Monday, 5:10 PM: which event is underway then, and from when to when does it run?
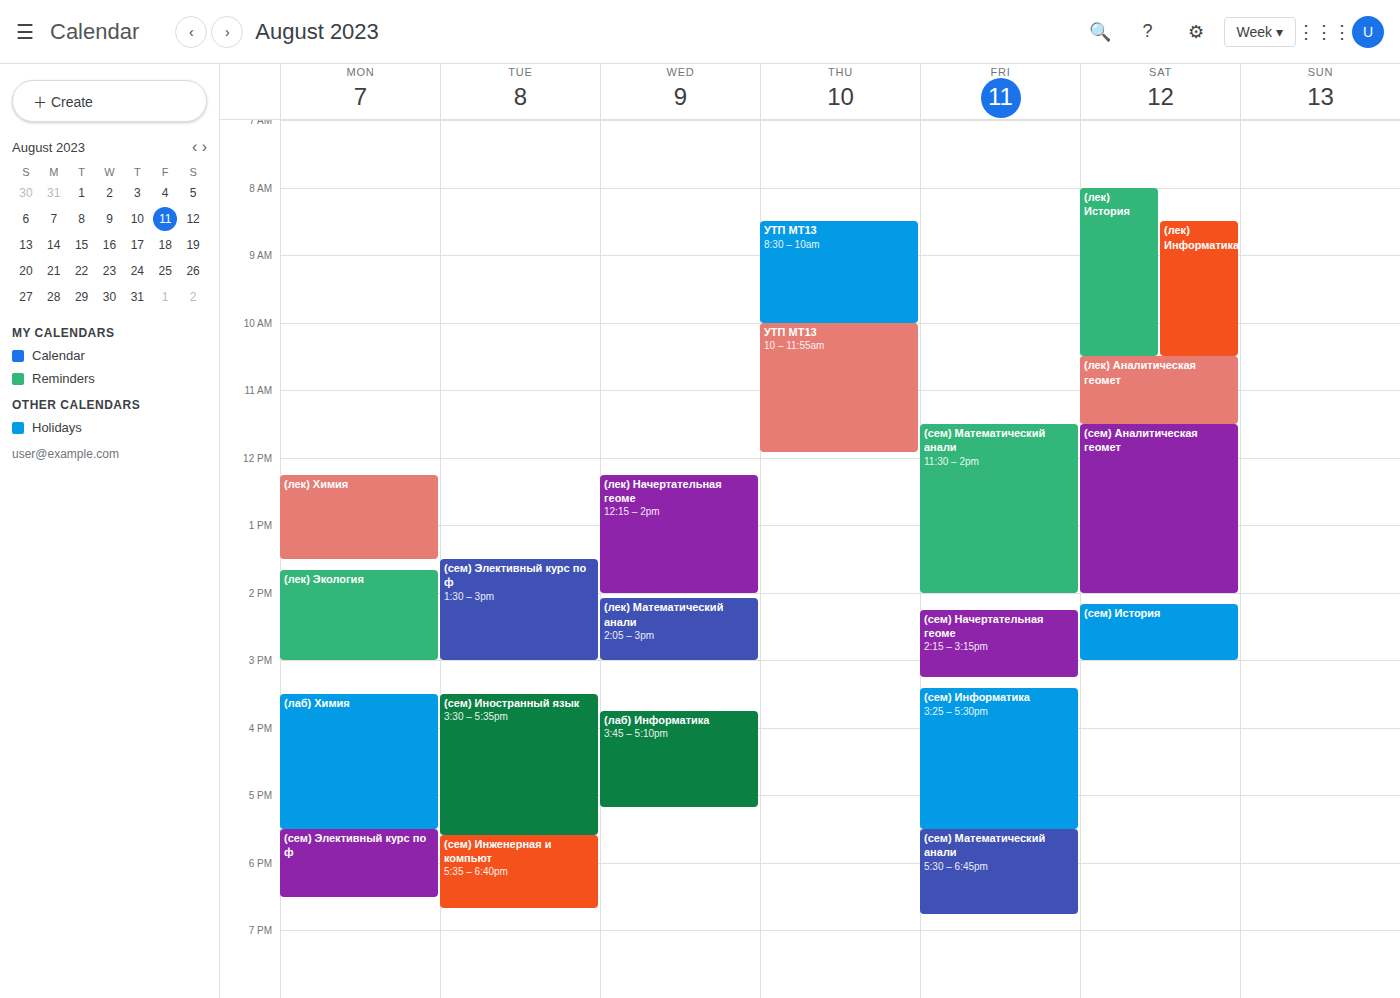
"(лаб) Химия", 3:30 PM to 5:30 PM